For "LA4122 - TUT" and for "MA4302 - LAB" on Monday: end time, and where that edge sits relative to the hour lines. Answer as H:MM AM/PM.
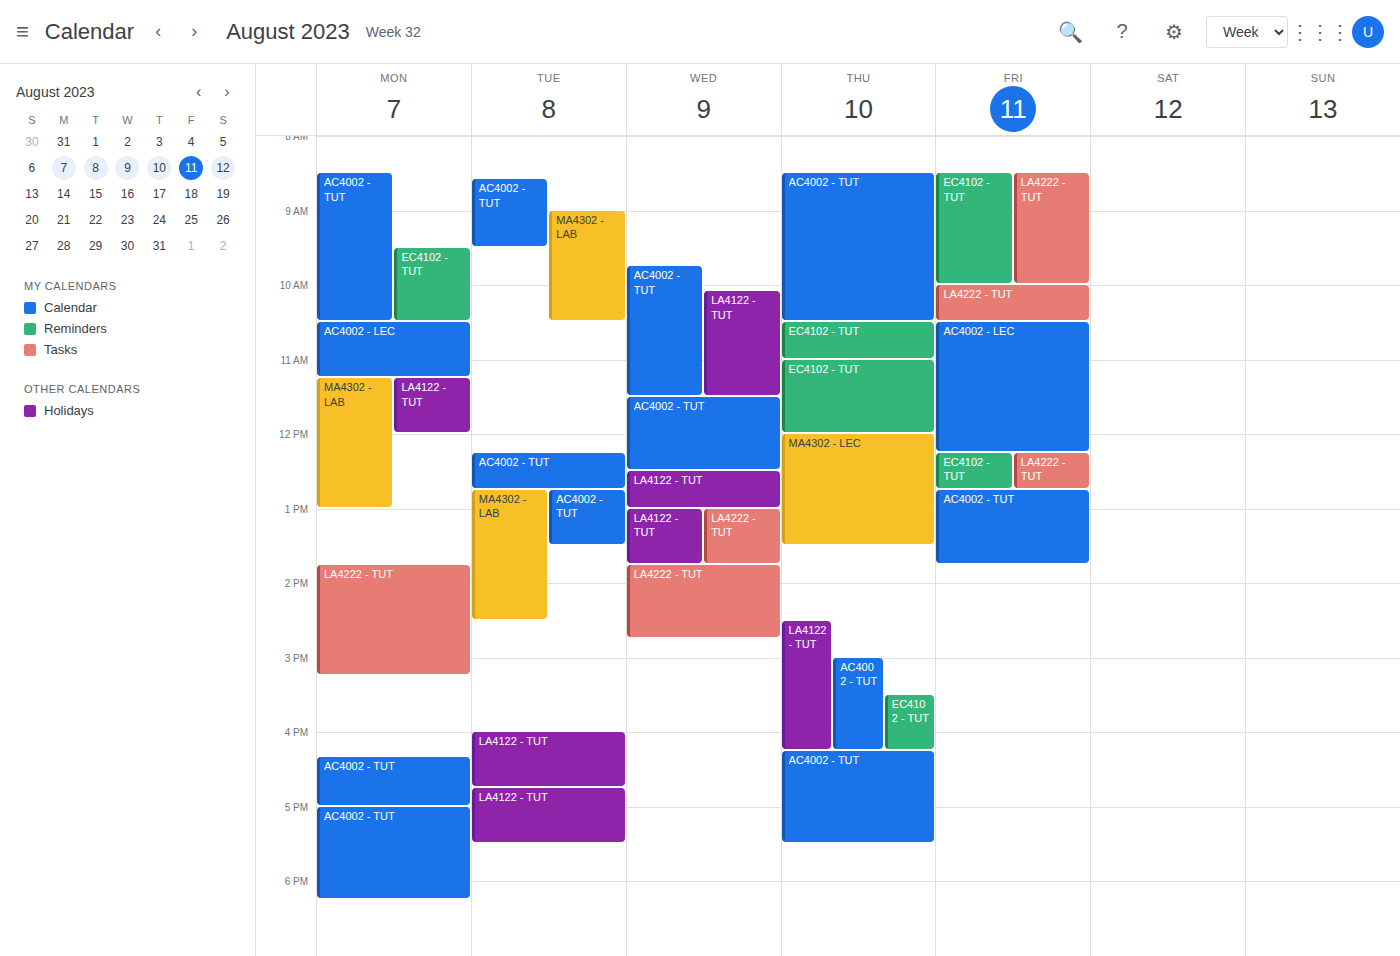
"LA4122 - TUT": 12:00 PM, exactly on the 12 PM line. "MA4302 - LAB": 1:00 PM, exactly on the 1 PM line.